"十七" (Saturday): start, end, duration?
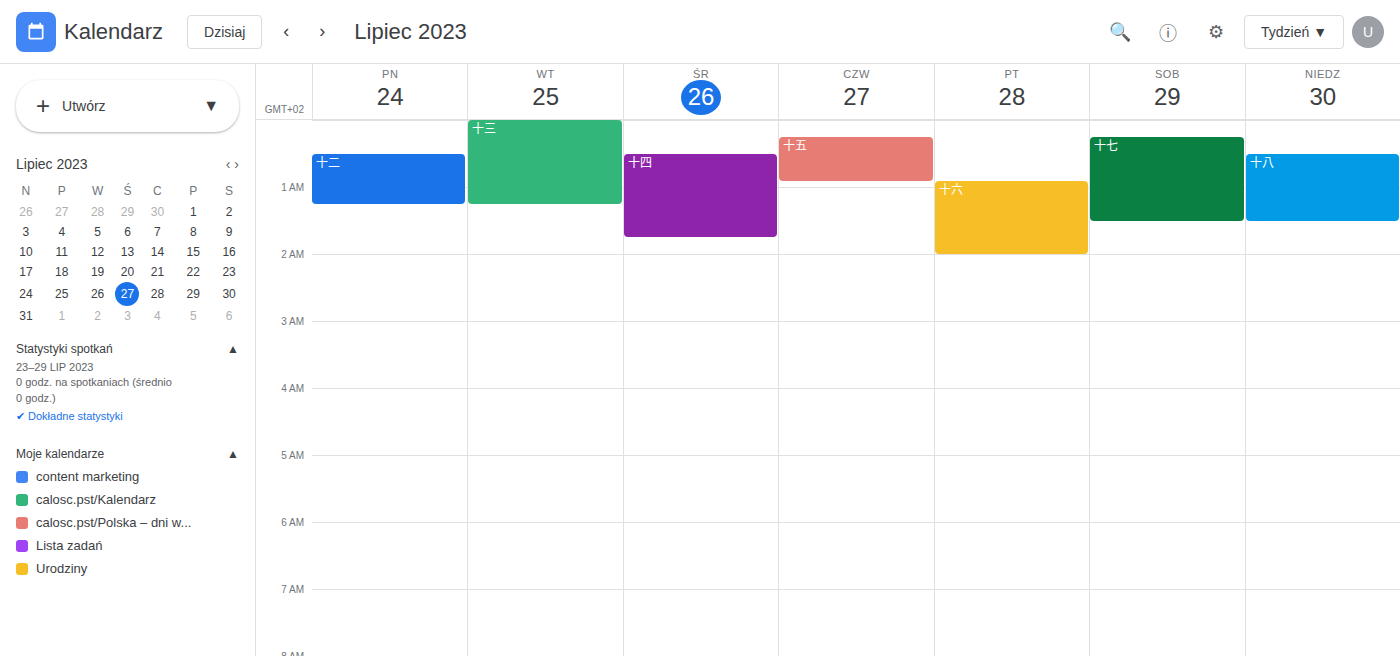
12:15 AM to 1:30 AM, 1 hour 15 minutes